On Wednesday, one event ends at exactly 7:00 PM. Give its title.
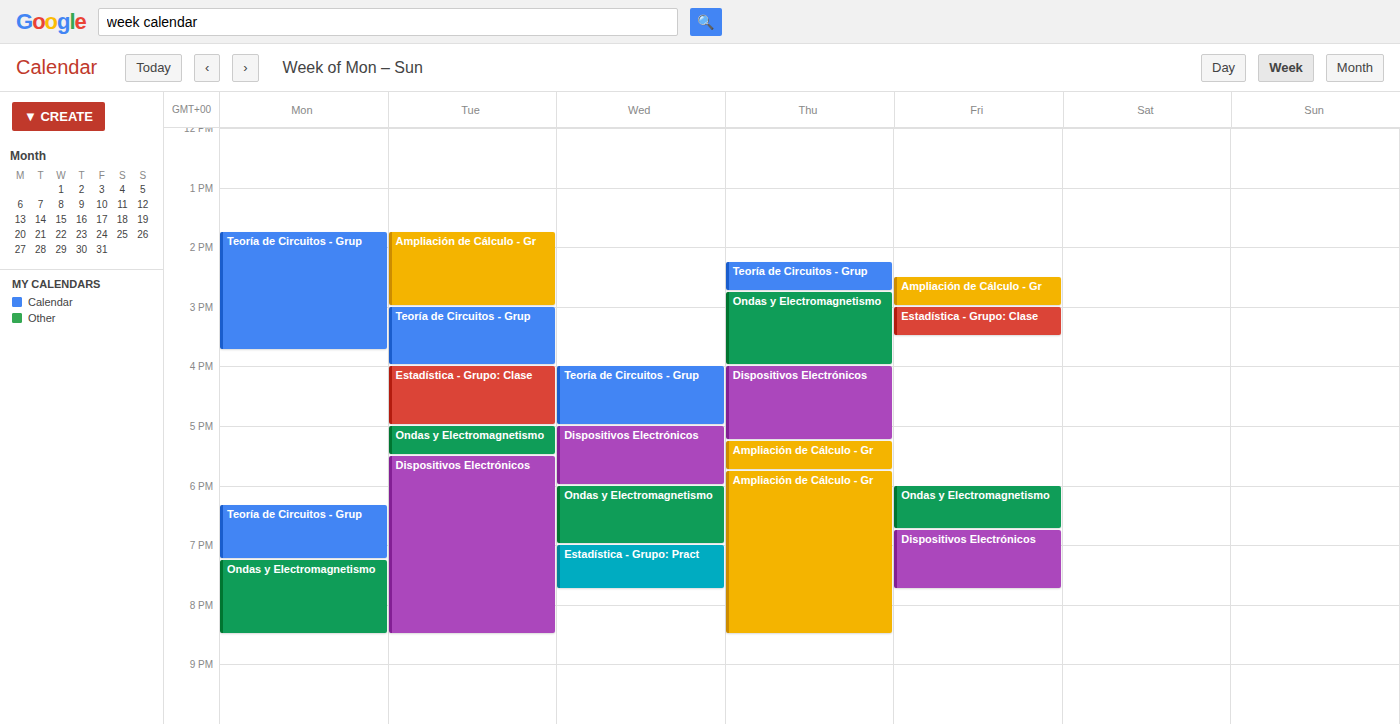
"Ondas y Electromagnetismo"